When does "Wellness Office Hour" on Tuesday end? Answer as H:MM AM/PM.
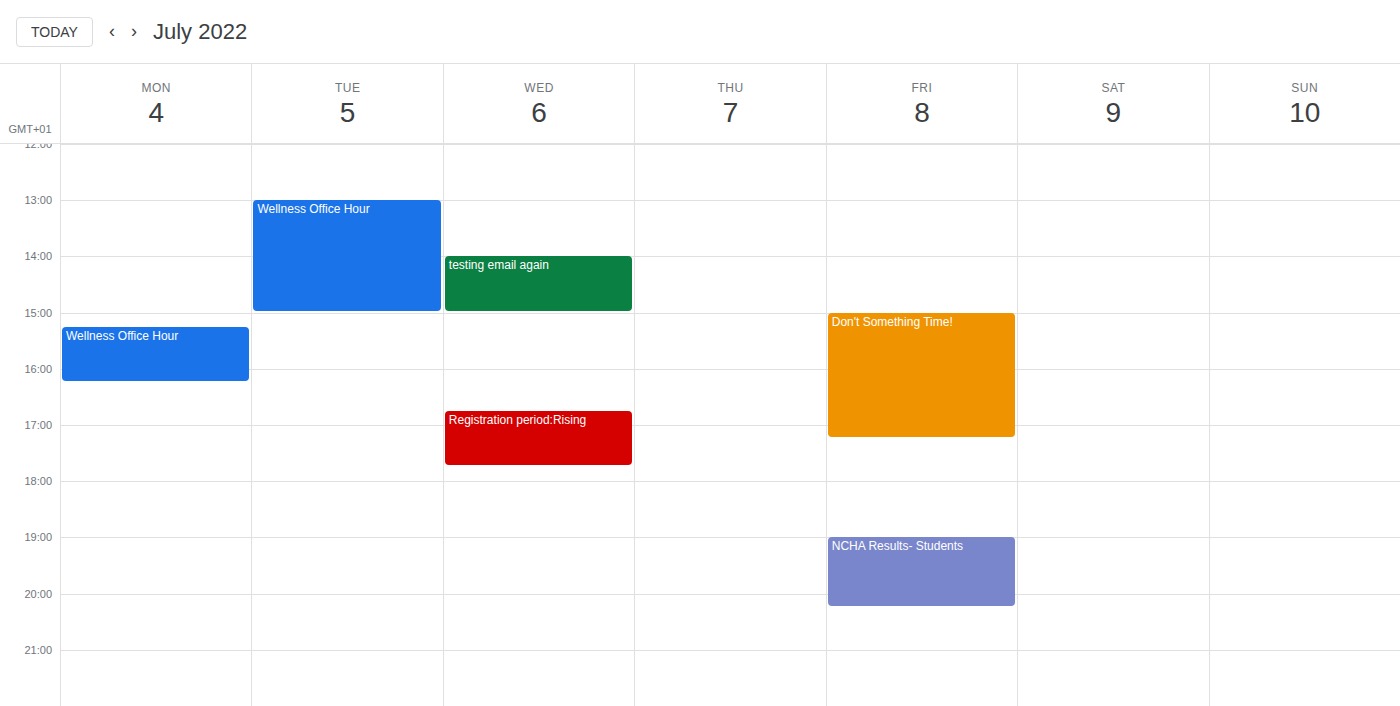
3:00 PM